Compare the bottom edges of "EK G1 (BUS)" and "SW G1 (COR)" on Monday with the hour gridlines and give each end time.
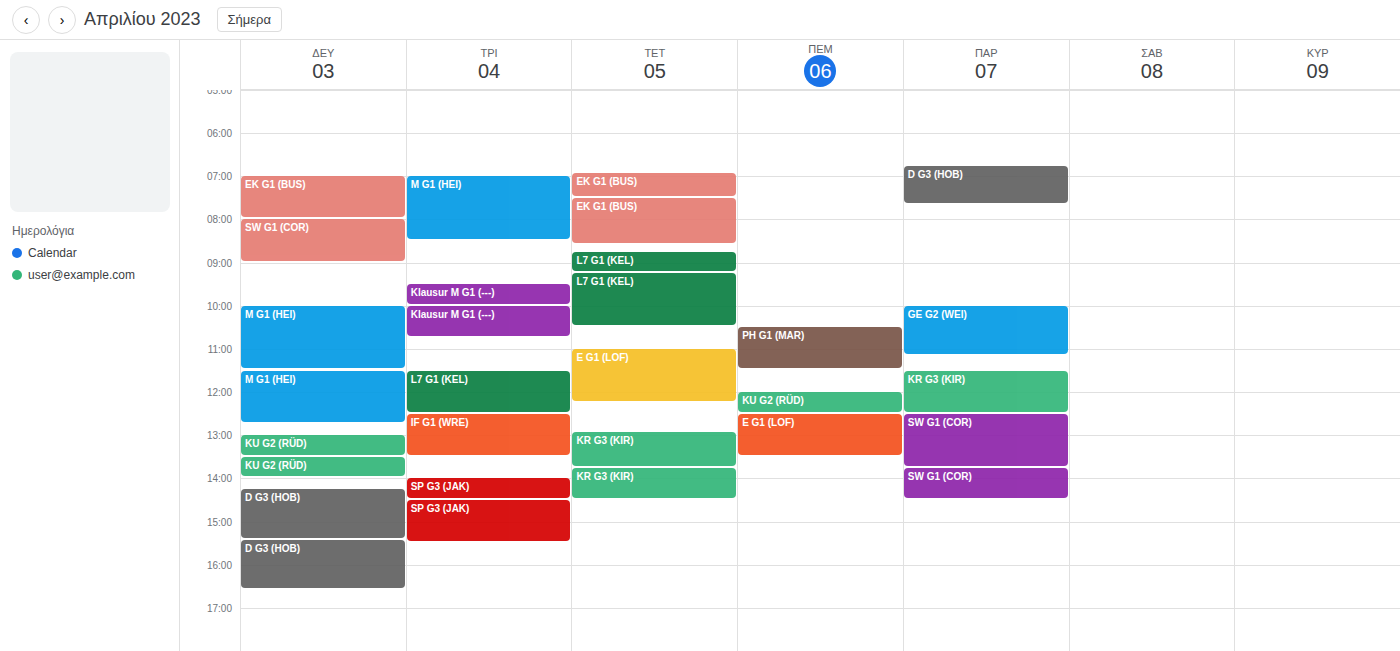
"EK G1 (BUS)": 8:00 AM, exactly on the 8 AM line. "SW G1 (COR)": 9:00 AM, exactly on the 9 AM line.